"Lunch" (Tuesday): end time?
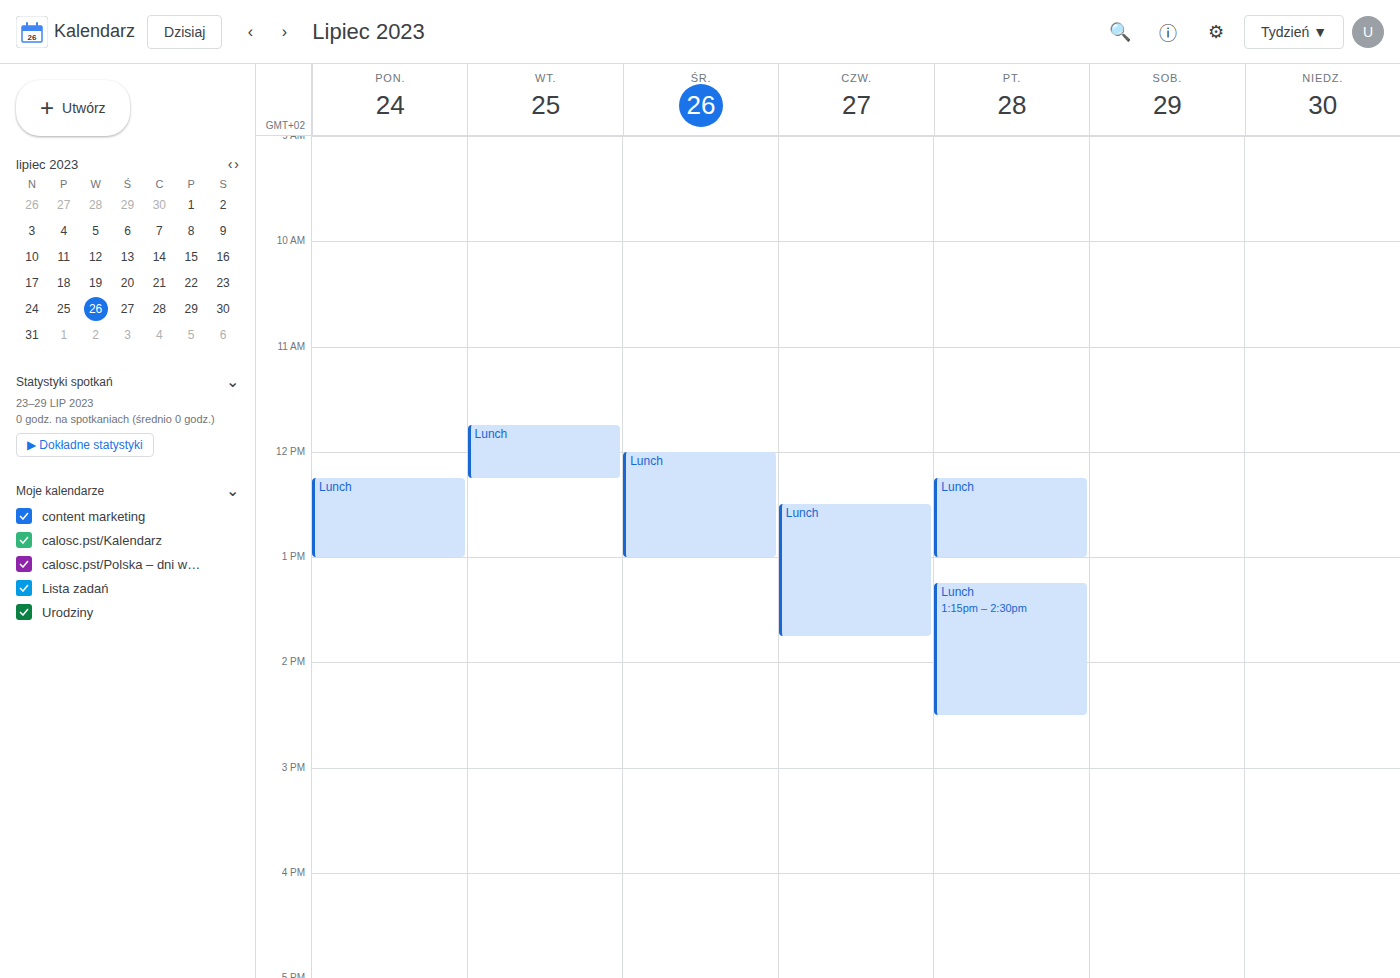
12:15 PM